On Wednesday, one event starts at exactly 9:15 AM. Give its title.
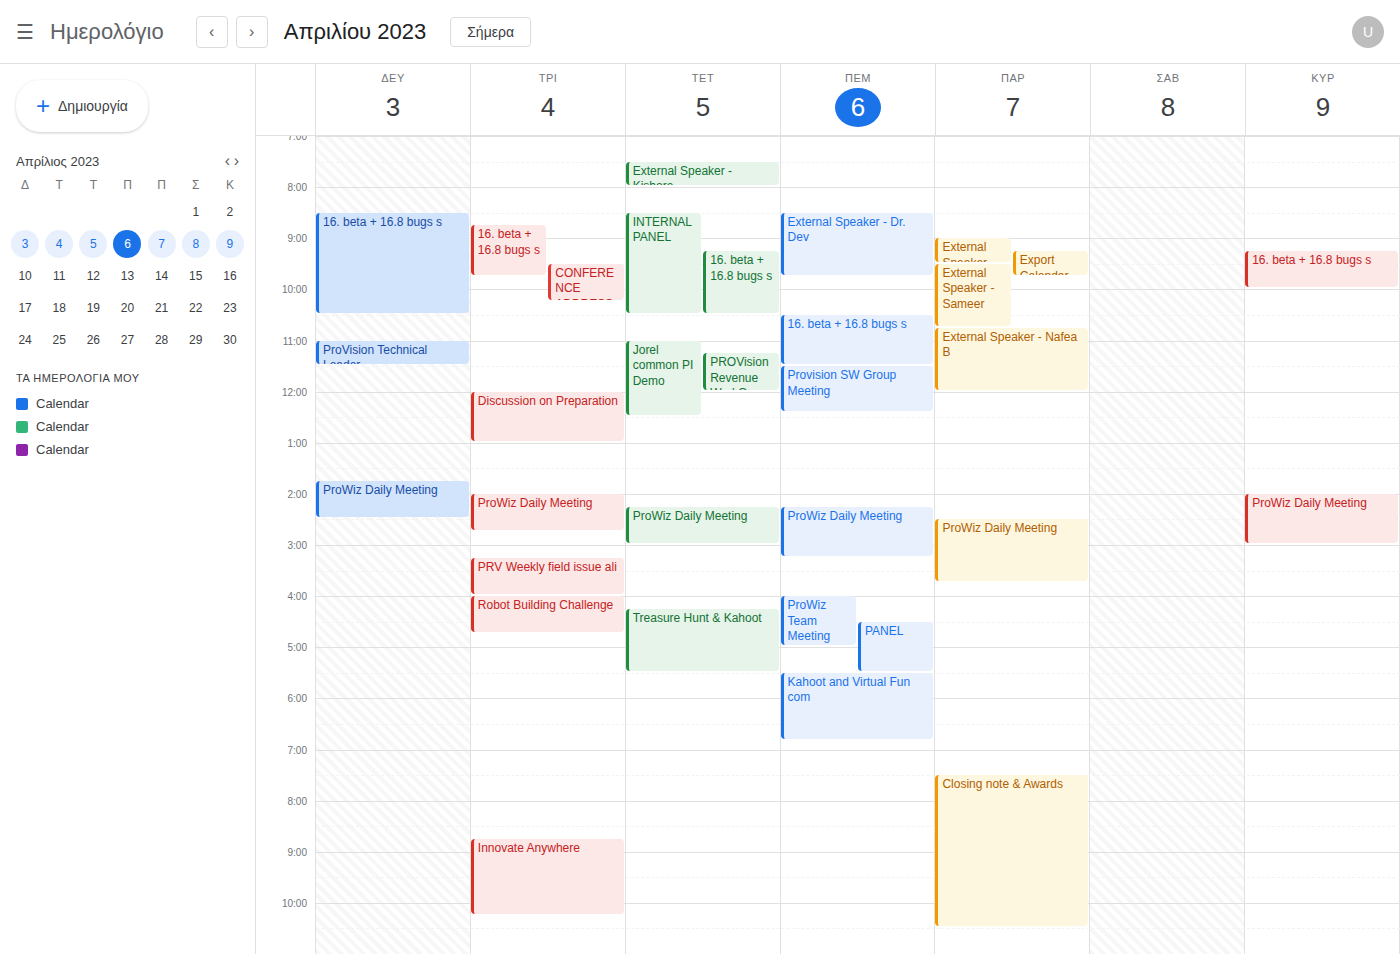
"16. beta + 16.8 bugs s"